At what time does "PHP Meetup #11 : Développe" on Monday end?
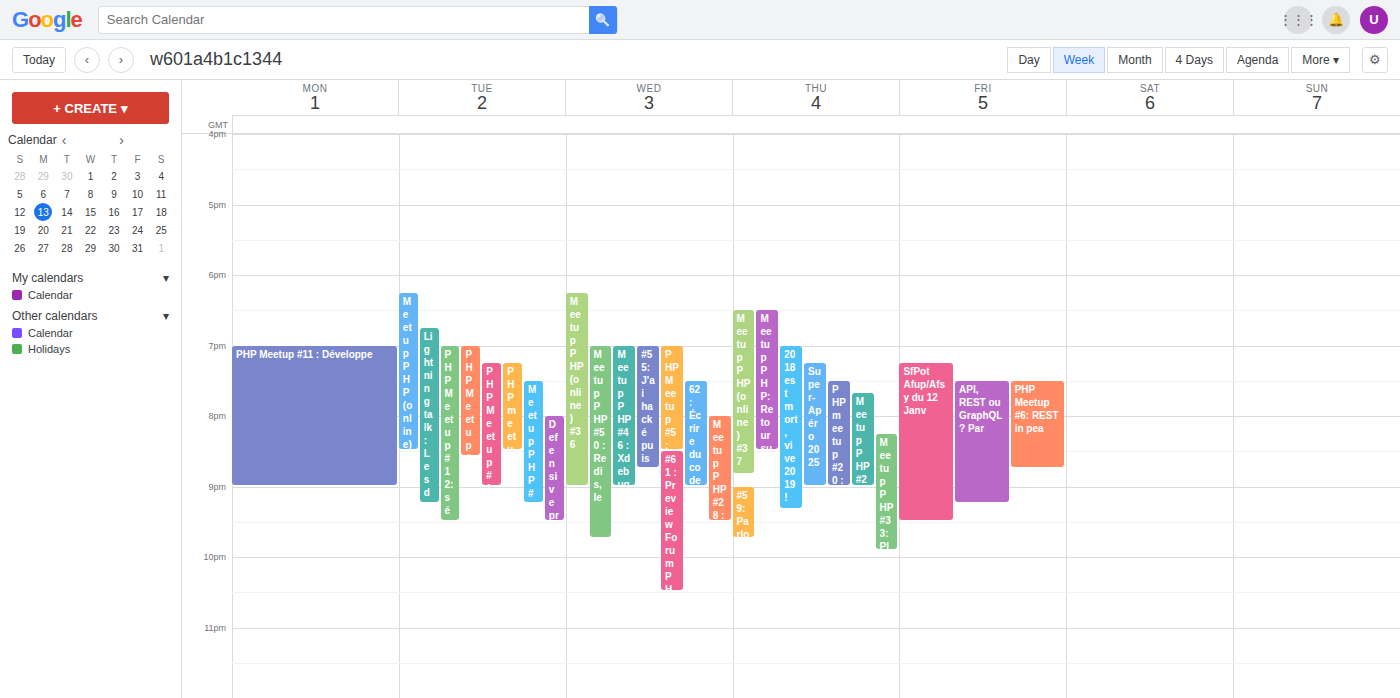
9:00 PM